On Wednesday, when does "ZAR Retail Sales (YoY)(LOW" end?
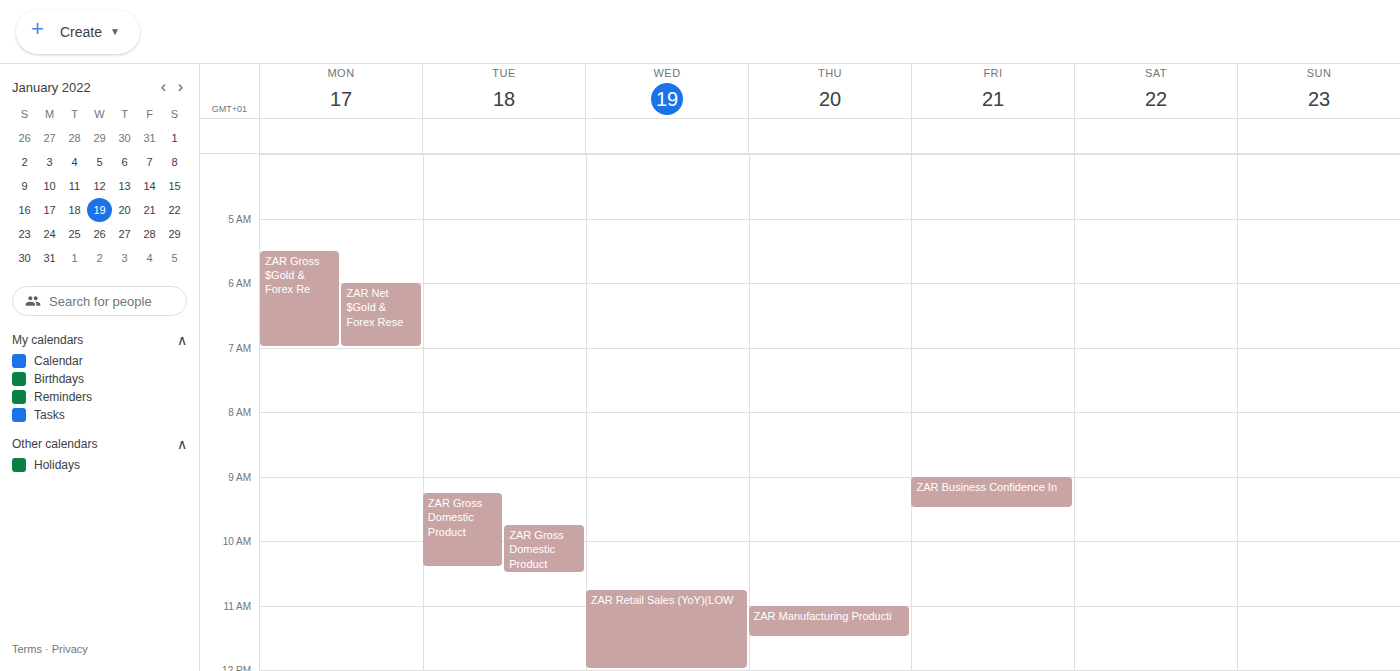
12:00 PM